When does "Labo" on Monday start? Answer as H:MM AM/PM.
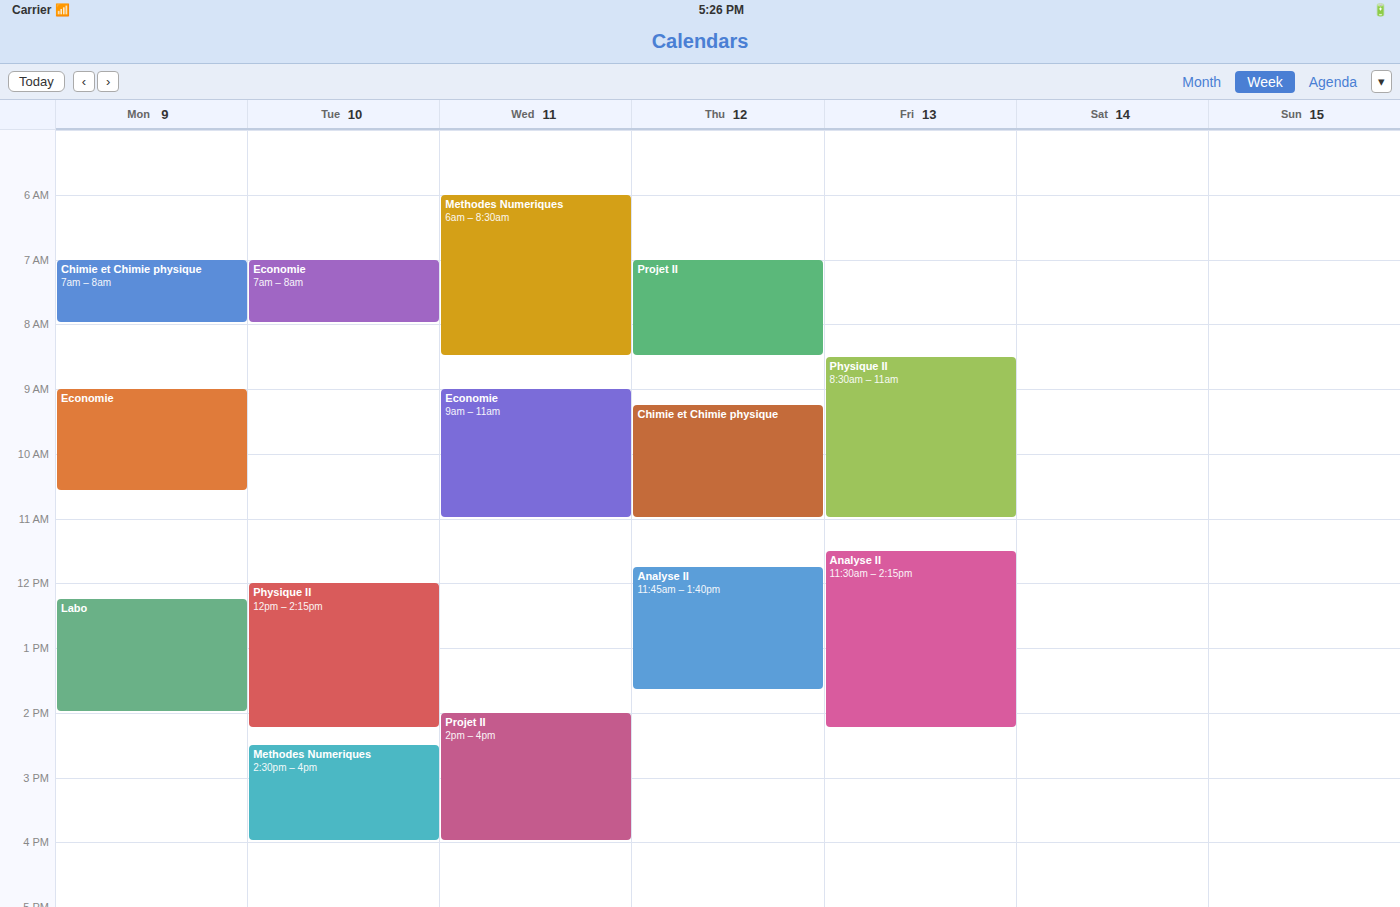
12:15 PM